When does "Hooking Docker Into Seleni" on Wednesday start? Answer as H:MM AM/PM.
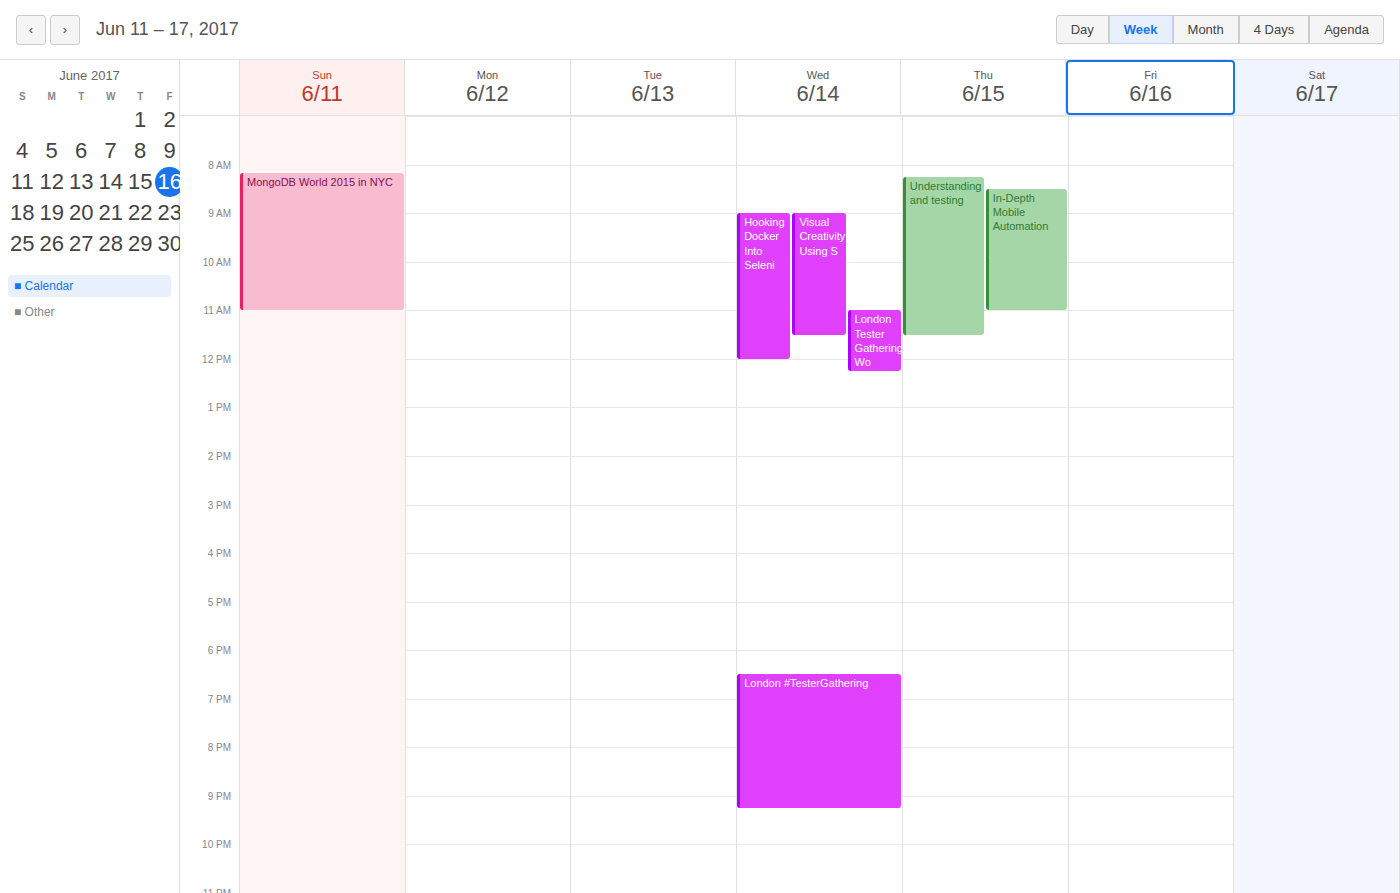
9:00 AM